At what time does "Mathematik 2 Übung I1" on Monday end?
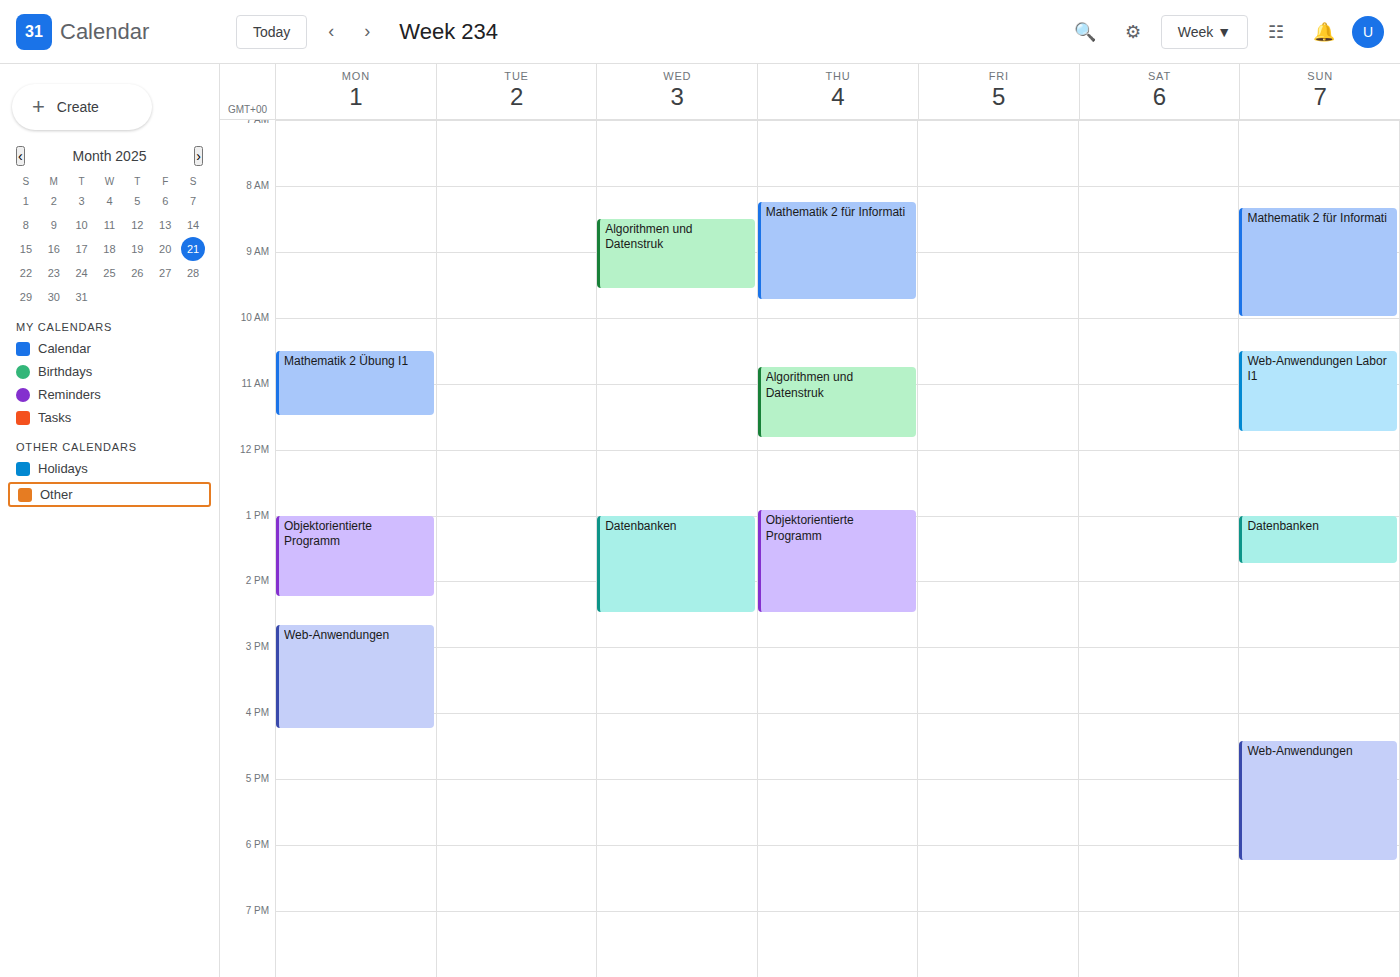
11:30 AM